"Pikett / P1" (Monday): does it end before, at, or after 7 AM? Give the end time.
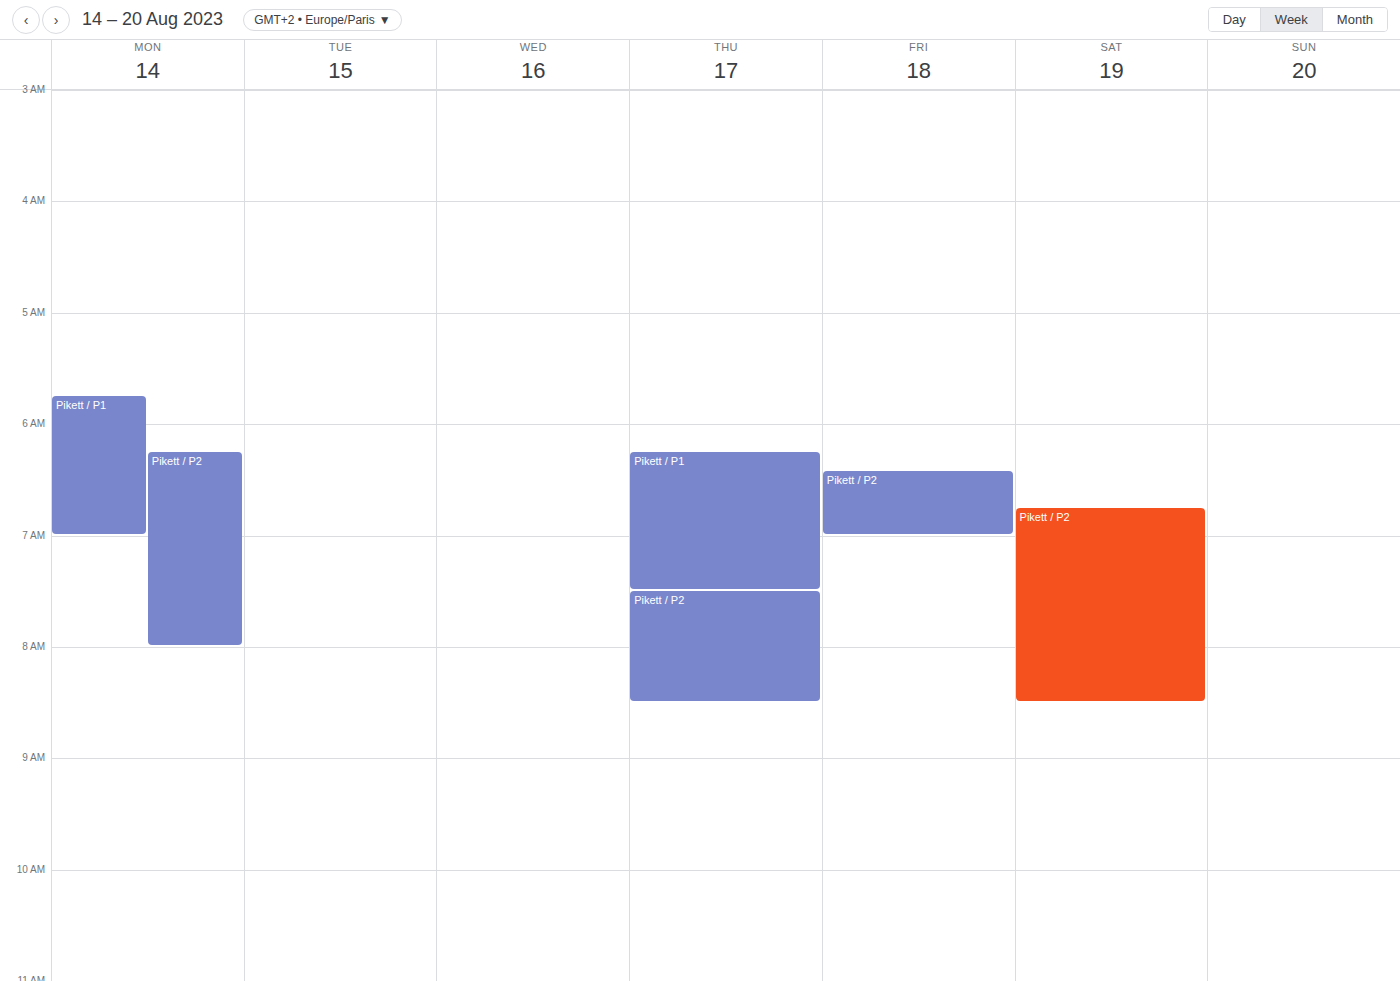
7:00 AM -- exactly at 7 AM, on the 7 AM line.